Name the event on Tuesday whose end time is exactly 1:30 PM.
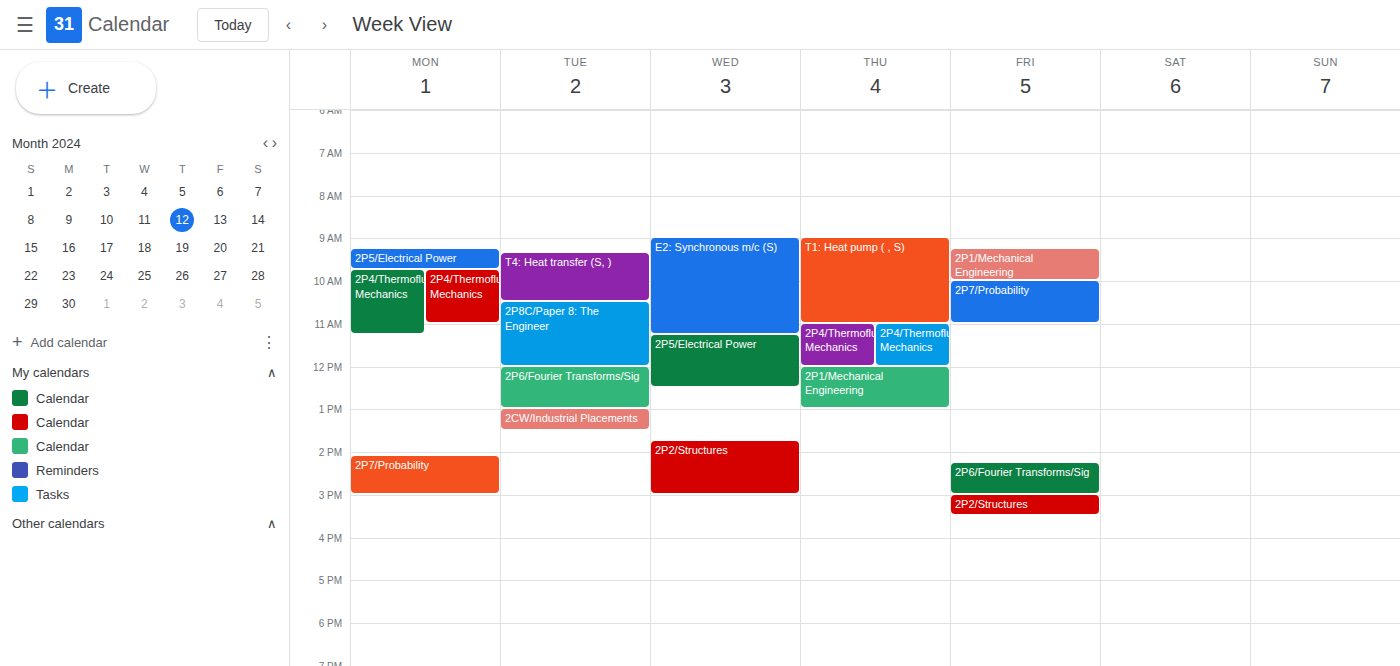
"2CW/Industrial Placements"